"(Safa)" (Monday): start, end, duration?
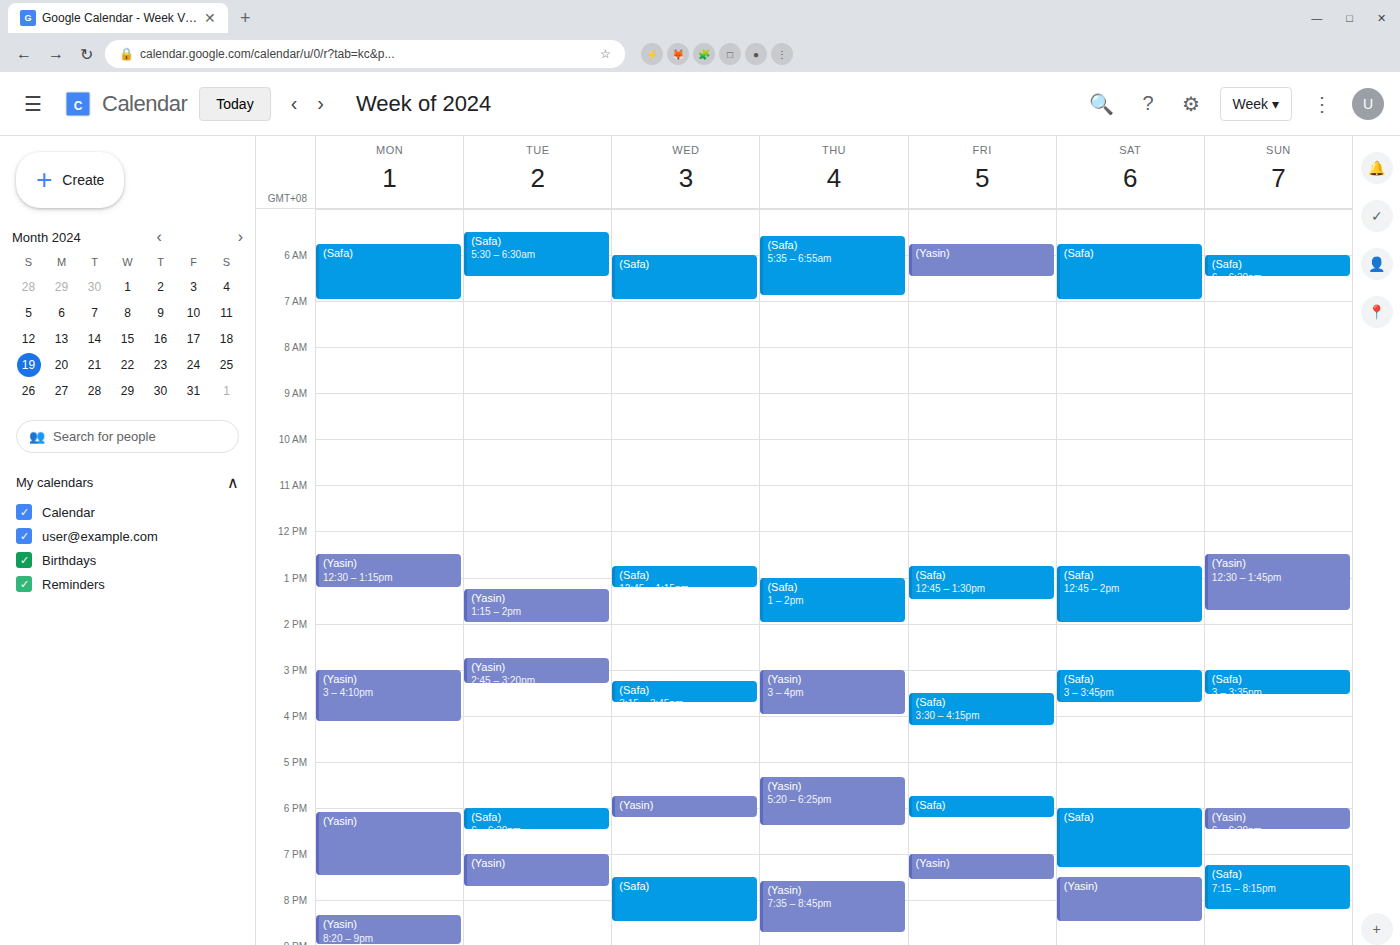
5:45 AM to 7:00 AM, 1 hour 15 minutes